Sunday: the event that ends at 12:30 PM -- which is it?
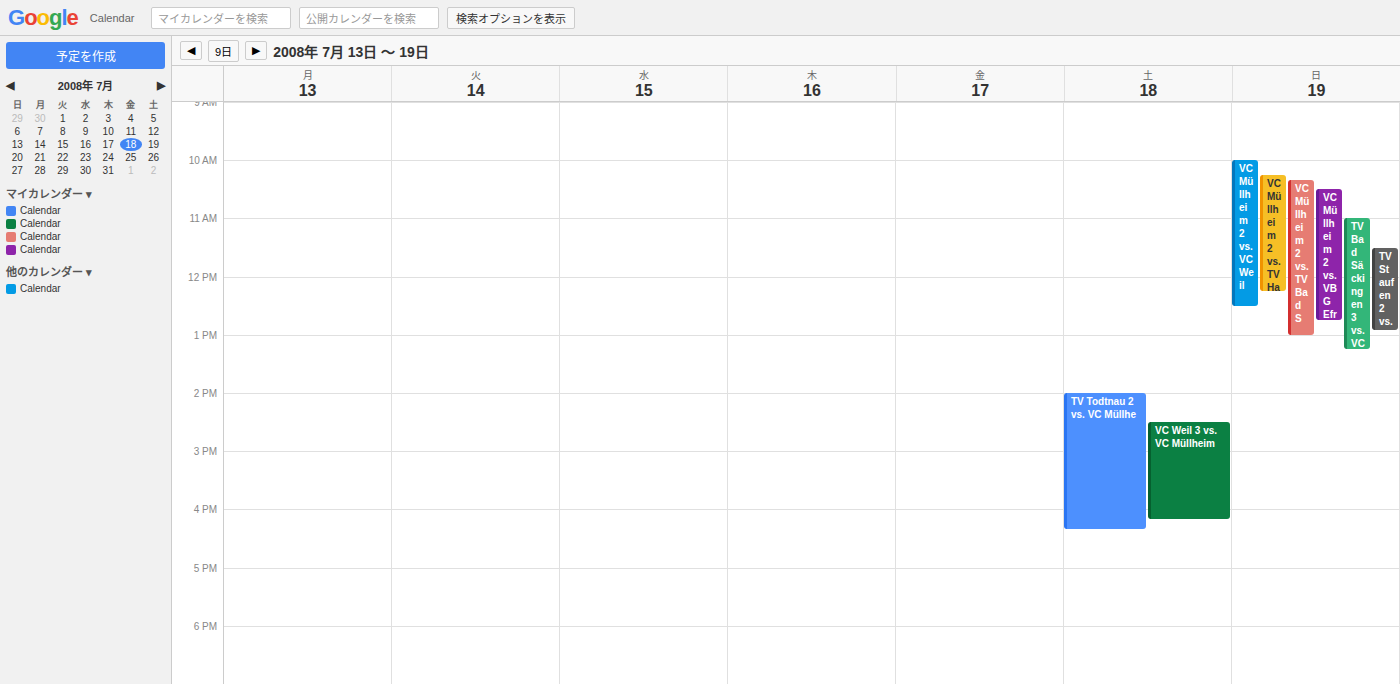
"VC Müllheim 2 vs. VC Weil"